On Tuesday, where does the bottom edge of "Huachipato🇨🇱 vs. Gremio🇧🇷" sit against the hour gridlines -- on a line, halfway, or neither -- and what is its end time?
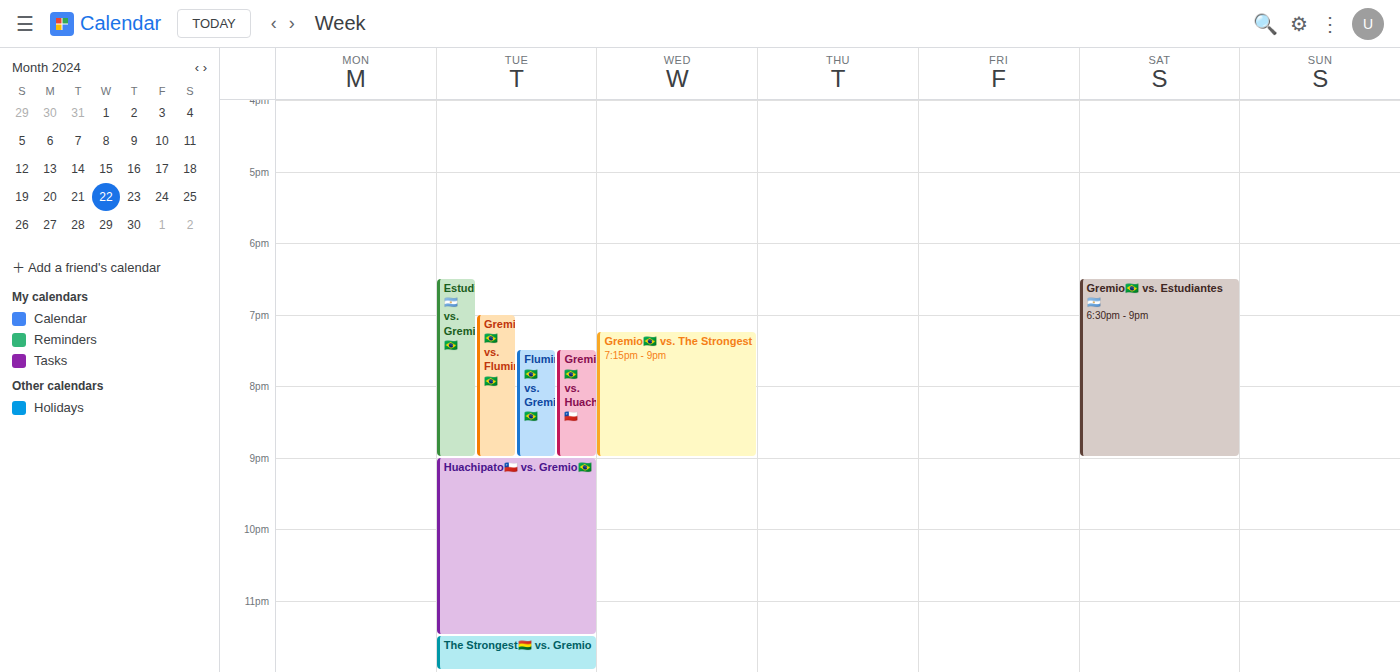
11:30 PM -- halfway between the 11 PM and 12 AM lines.